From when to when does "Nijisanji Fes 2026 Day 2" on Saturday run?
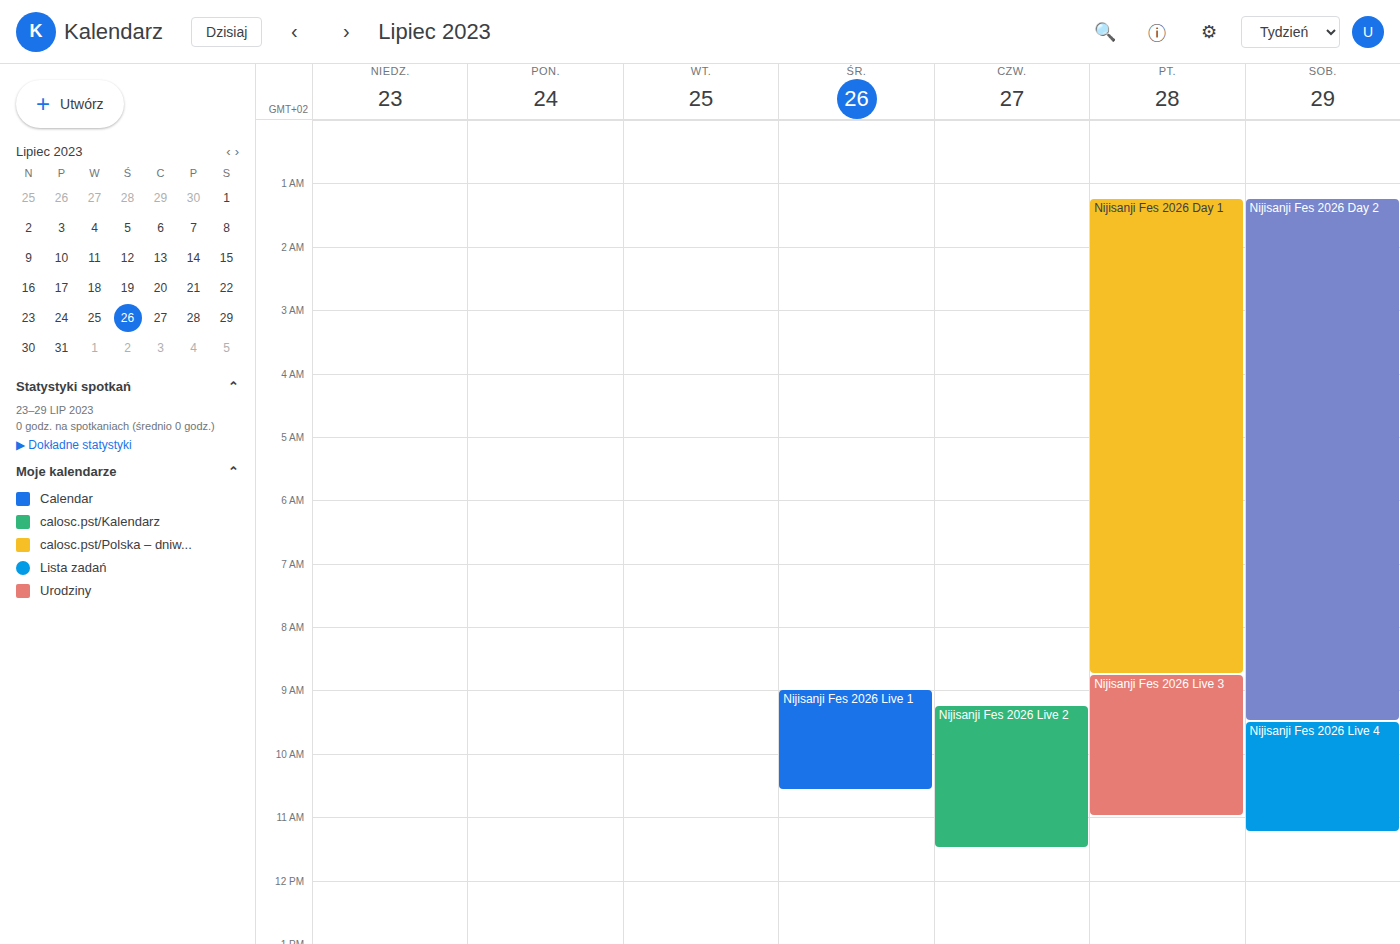
1:15 AM to 9:30 AM